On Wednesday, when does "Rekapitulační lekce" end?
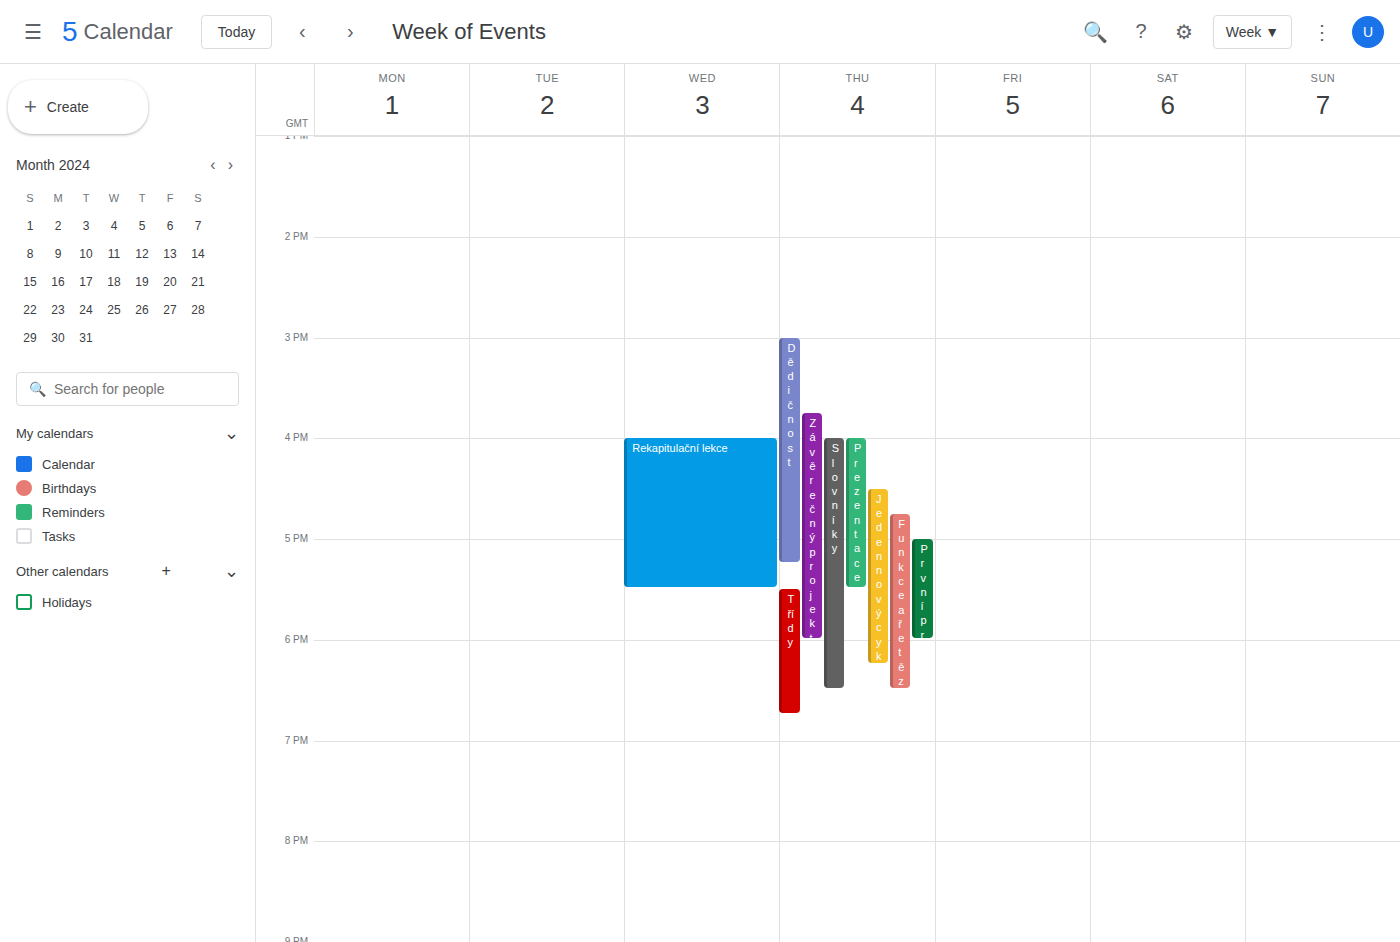
5:30 PM